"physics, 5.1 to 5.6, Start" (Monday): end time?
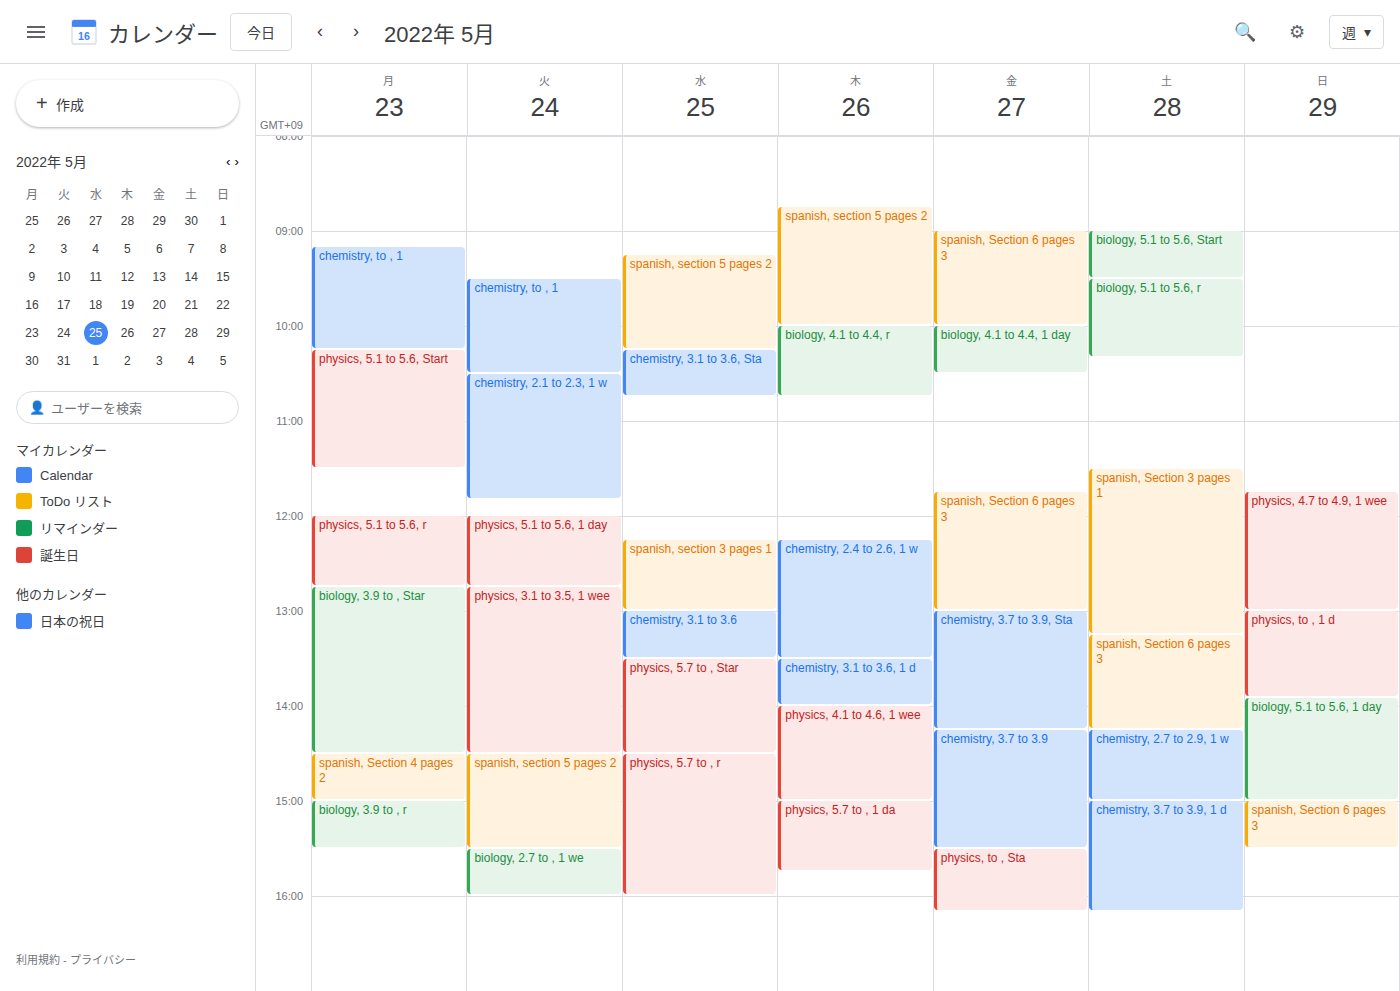
11:30 AM